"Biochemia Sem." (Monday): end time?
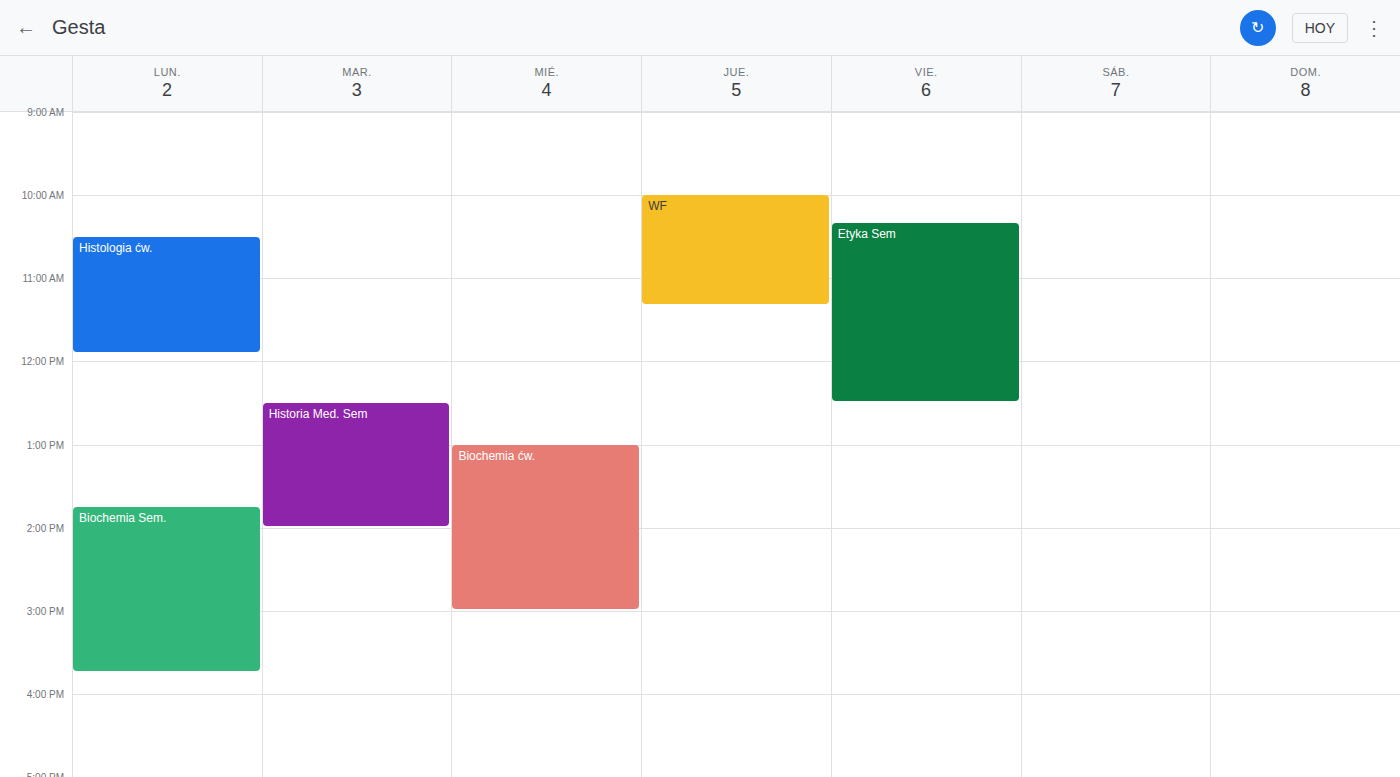
15:45